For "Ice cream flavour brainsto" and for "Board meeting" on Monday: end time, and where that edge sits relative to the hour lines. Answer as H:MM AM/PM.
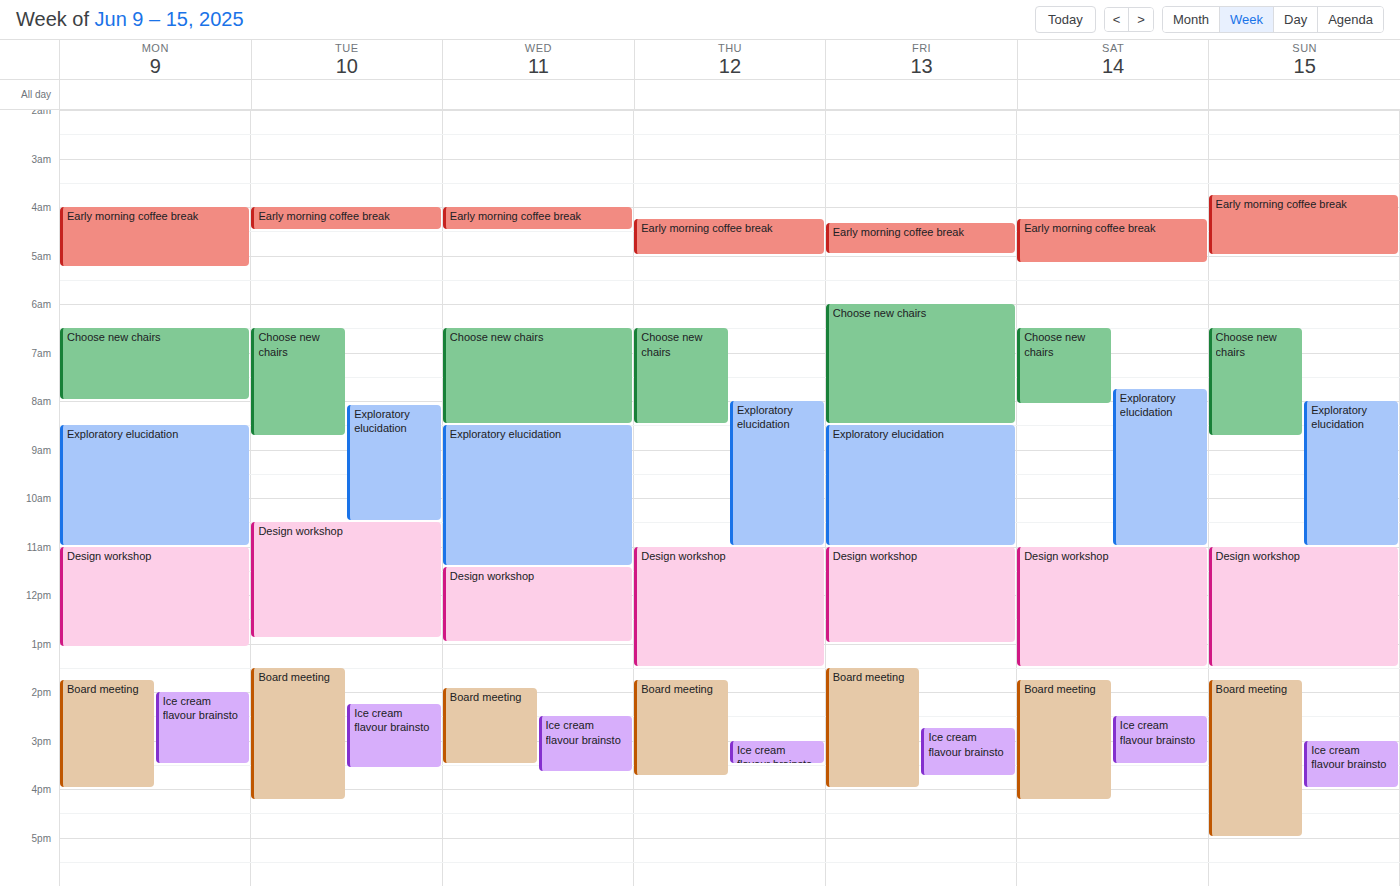
"Ice cream flavour brainsto": 3:30 PM, halfway between the 3 PM and 4 PM lines. "Board meeting": 4:00 PM, exactly on the 4 PM line.